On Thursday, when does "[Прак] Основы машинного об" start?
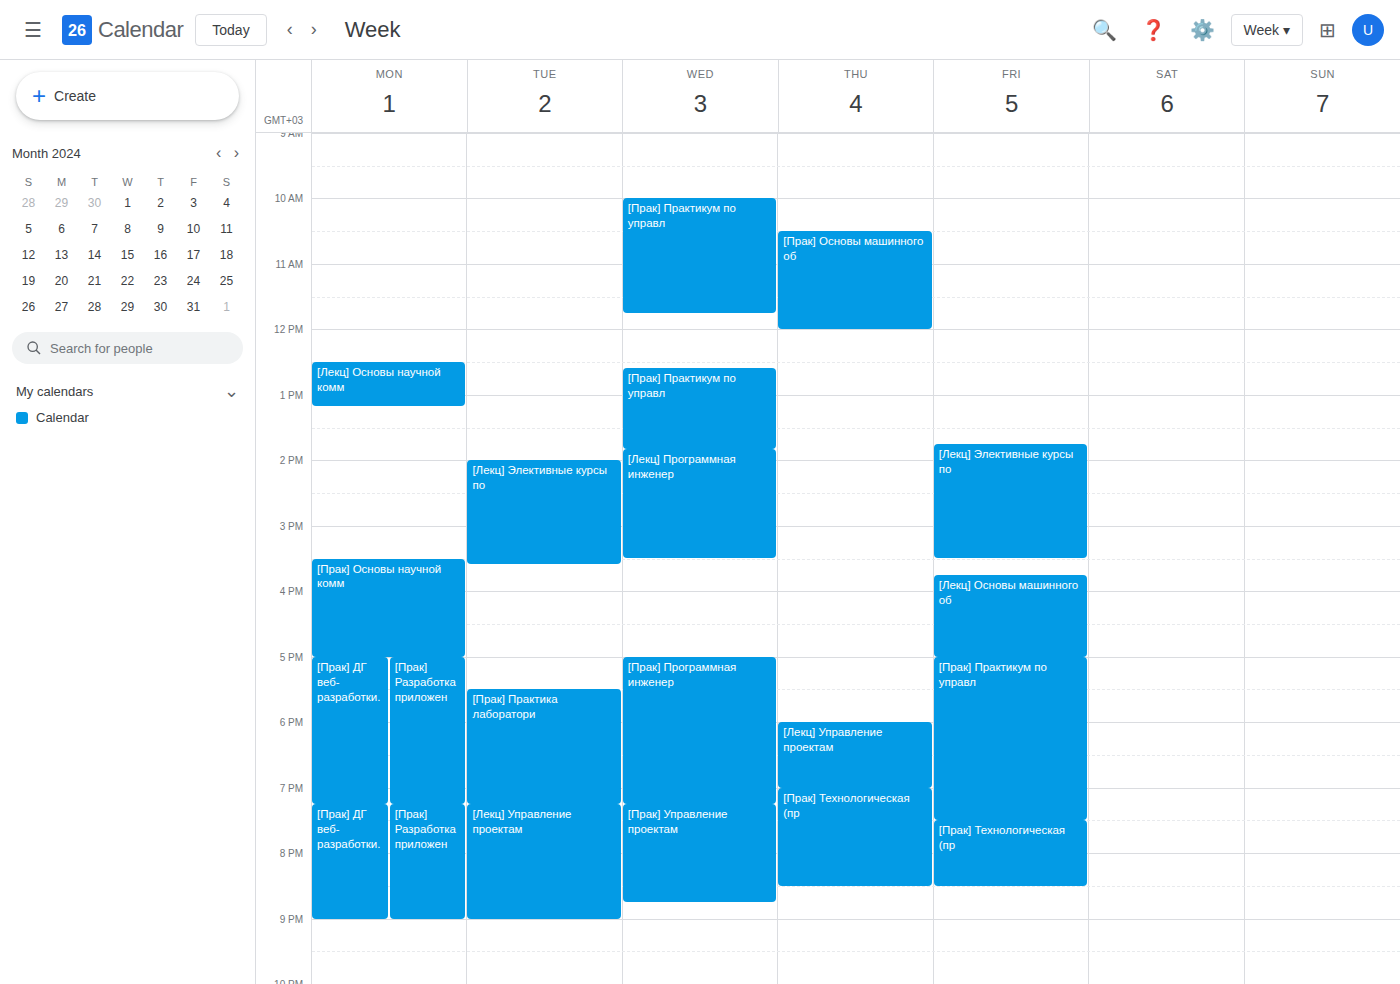
10:30 AM